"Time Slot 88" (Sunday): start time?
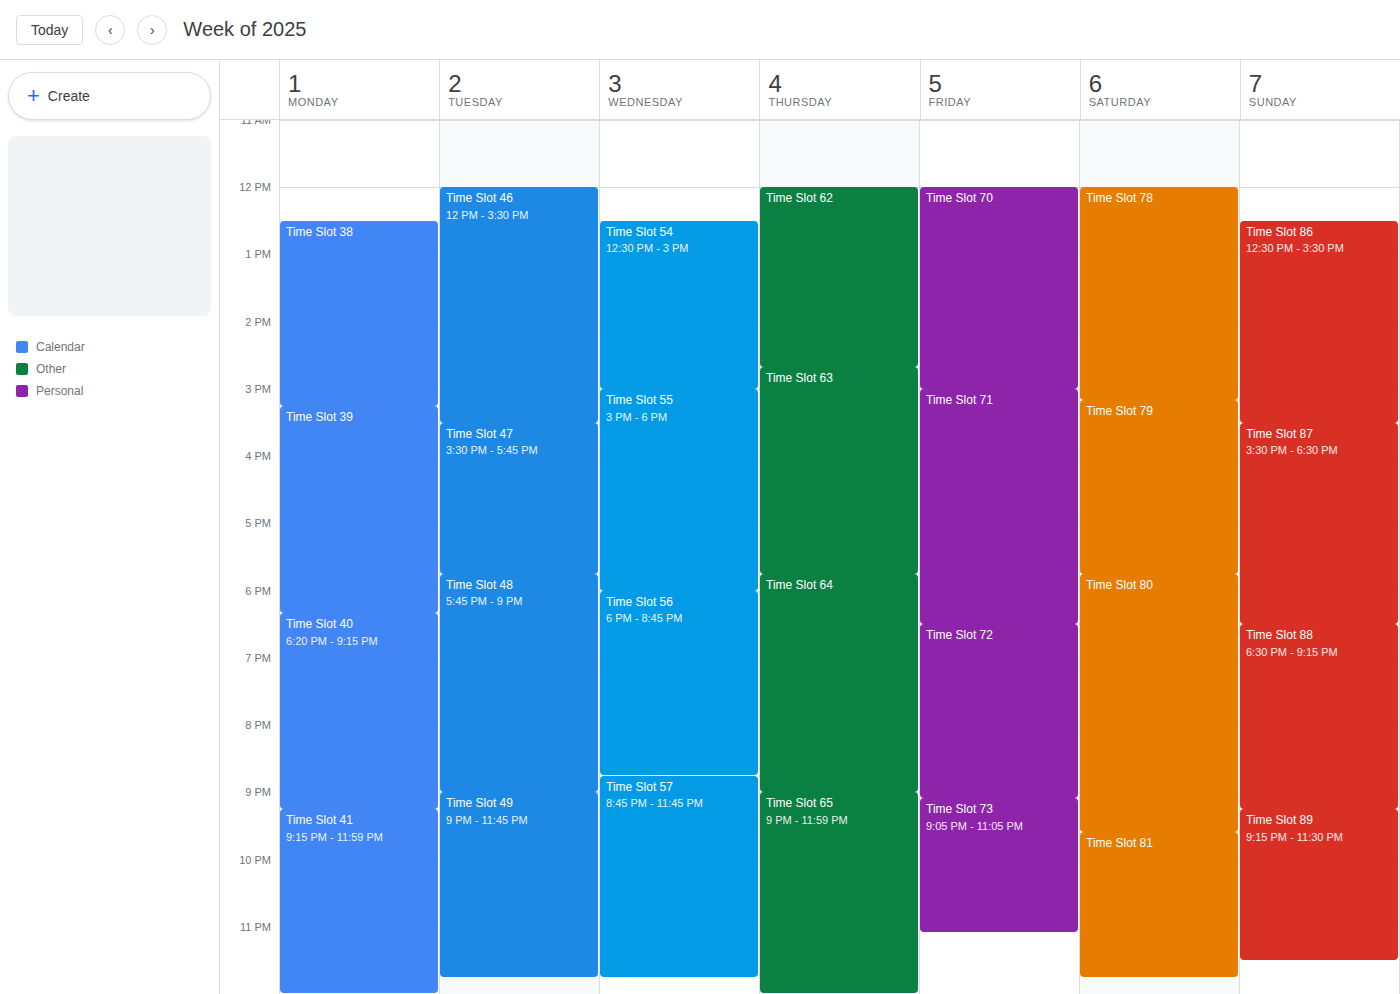
6:30 PM